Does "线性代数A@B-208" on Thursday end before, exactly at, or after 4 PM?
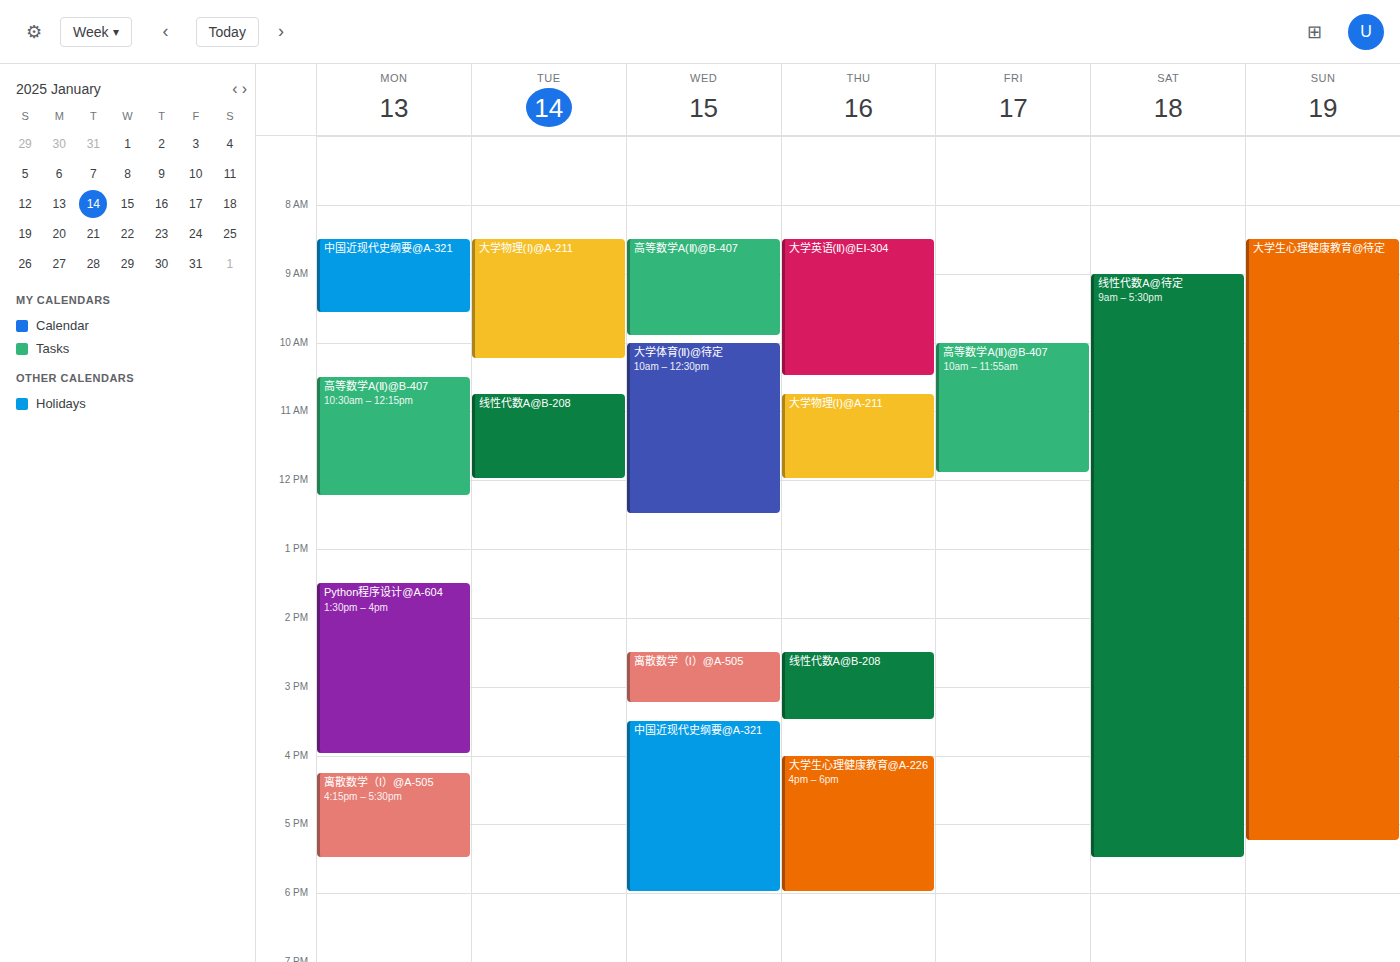
3:30 PM -- before 4 PM, 30 minutes above the 4 PM line.